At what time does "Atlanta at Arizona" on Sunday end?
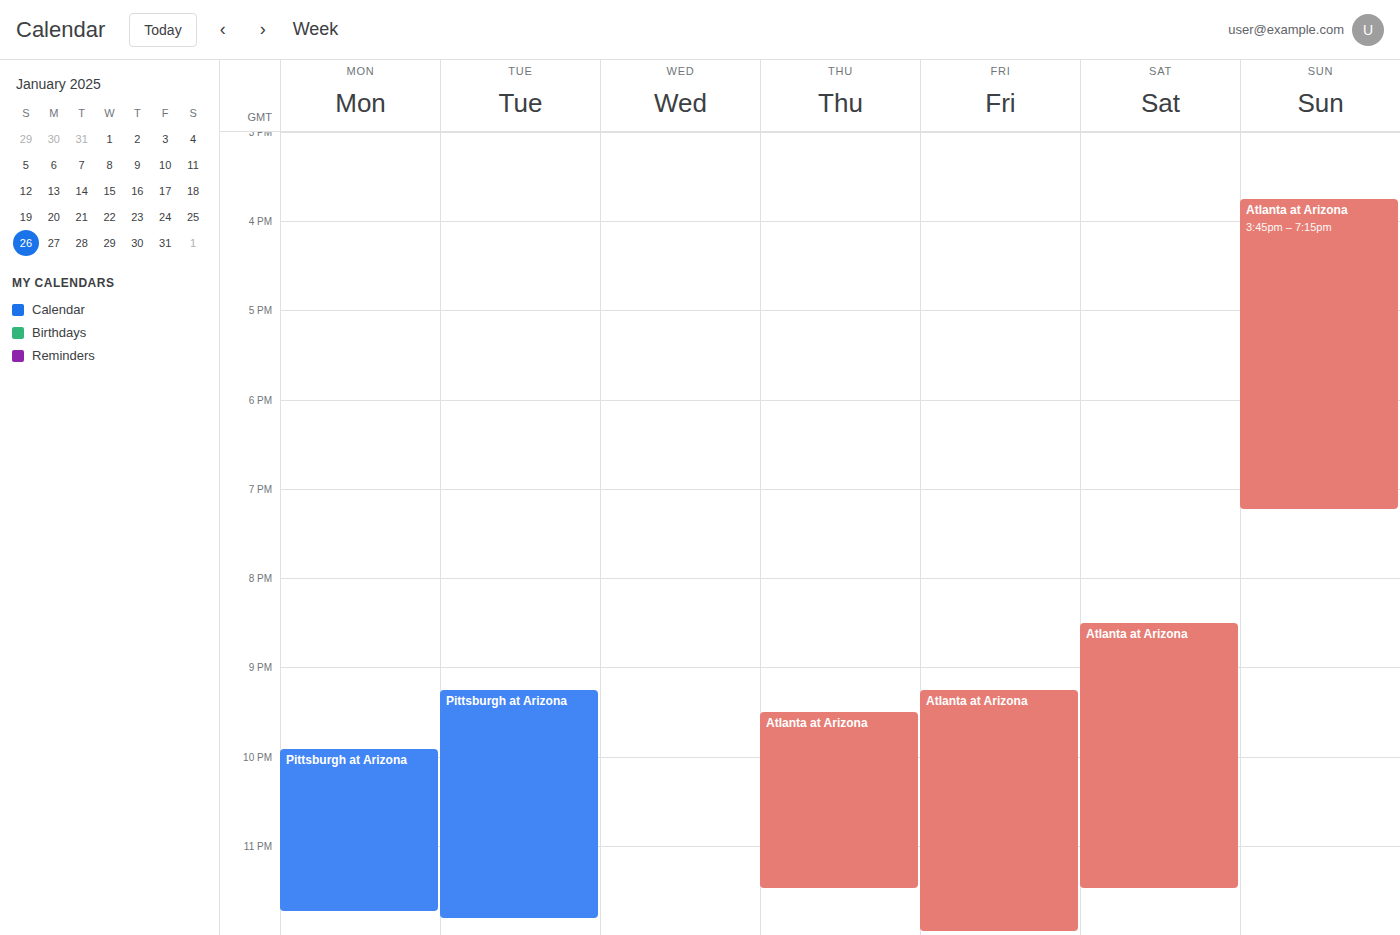
7:15 PM